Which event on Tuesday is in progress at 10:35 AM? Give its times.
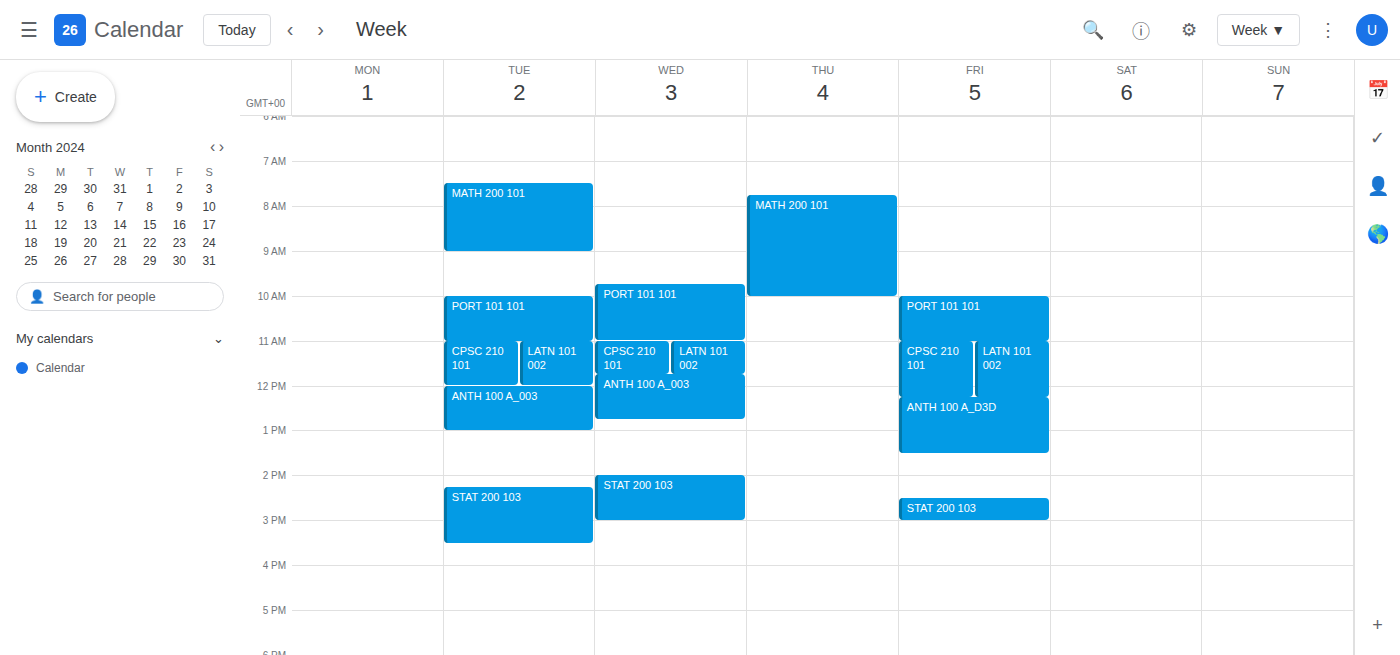
"PORT 101 101", 10:00 AM to 11:00 AM